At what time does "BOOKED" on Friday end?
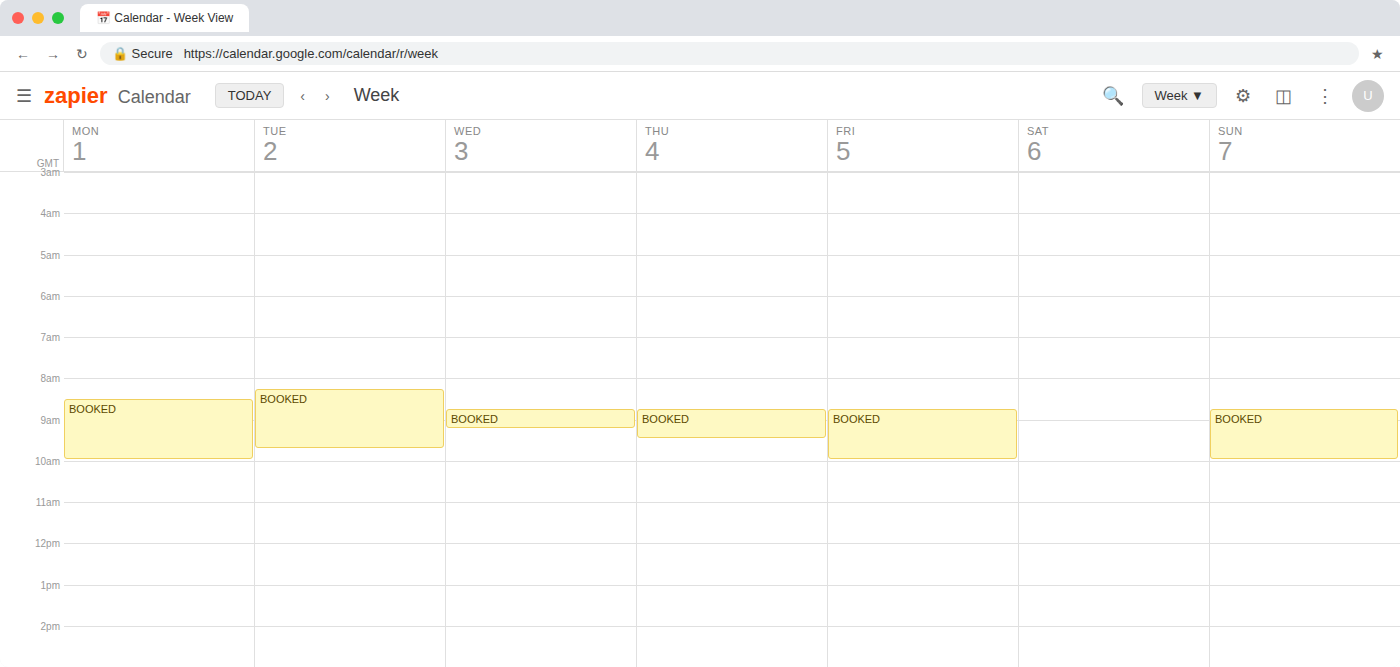
10:00 AM